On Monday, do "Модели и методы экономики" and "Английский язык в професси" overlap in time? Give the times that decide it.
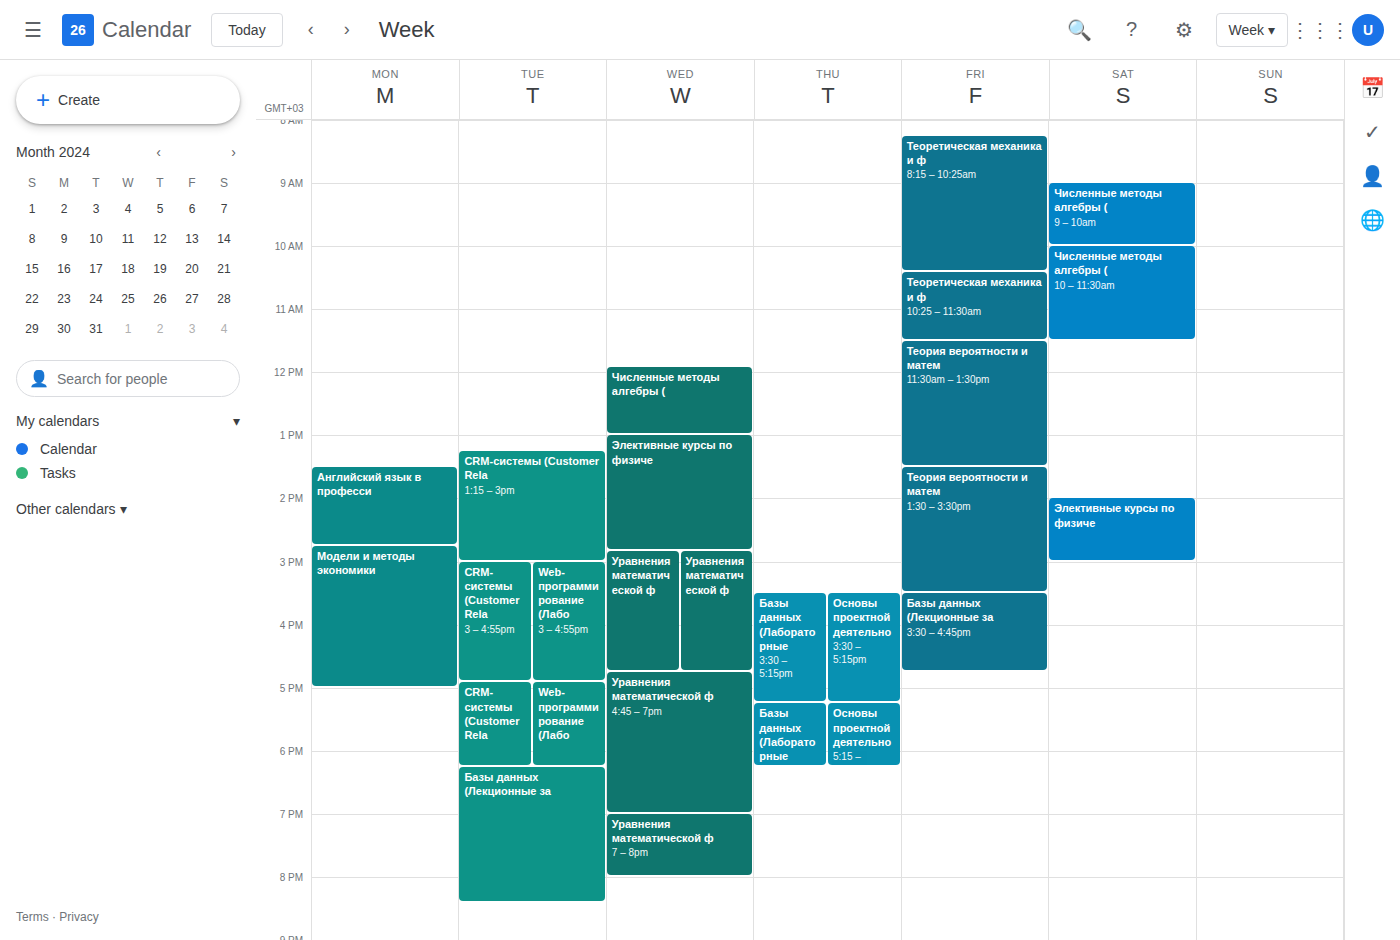
"Английский язык в професси" ends at 2:45 PM, exactly when "Модели и методы экономики" starts -- they touch but do not overlap.